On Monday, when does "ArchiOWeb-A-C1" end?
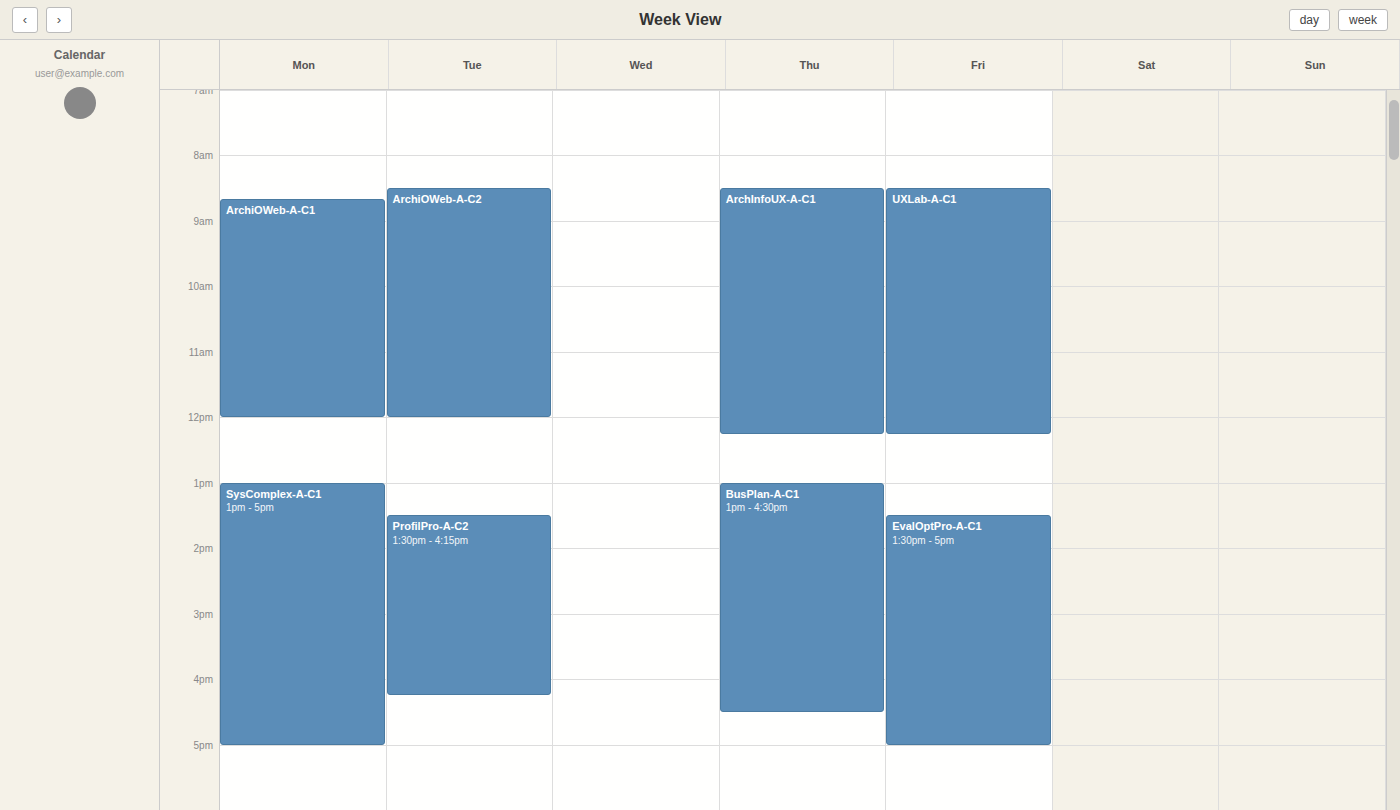
12:00 PM